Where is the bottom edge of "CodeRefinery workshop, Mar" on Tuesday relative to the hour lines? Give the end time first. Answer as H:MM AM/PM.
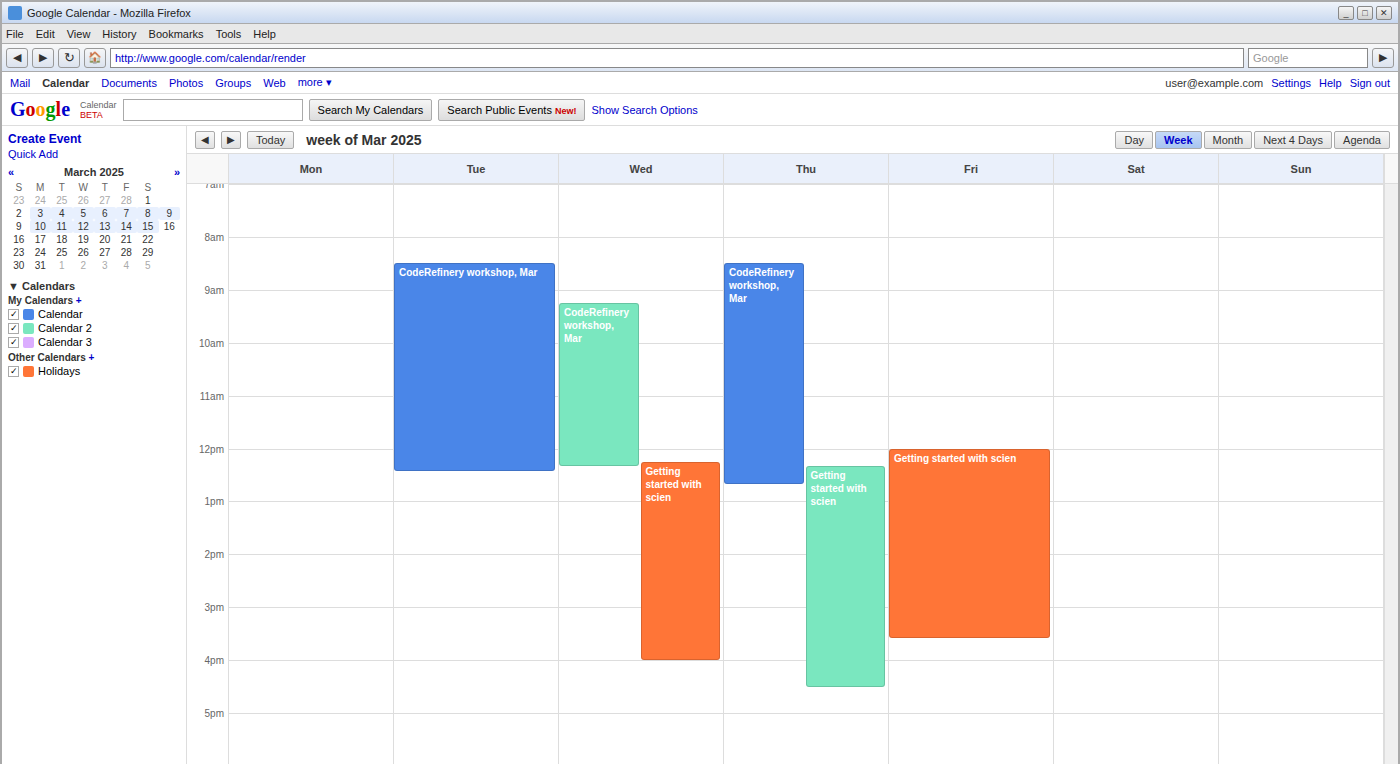
12:25 PM -- neither: 25 minutes below the 12 PM line and 35 minutes above the 1 PM line.